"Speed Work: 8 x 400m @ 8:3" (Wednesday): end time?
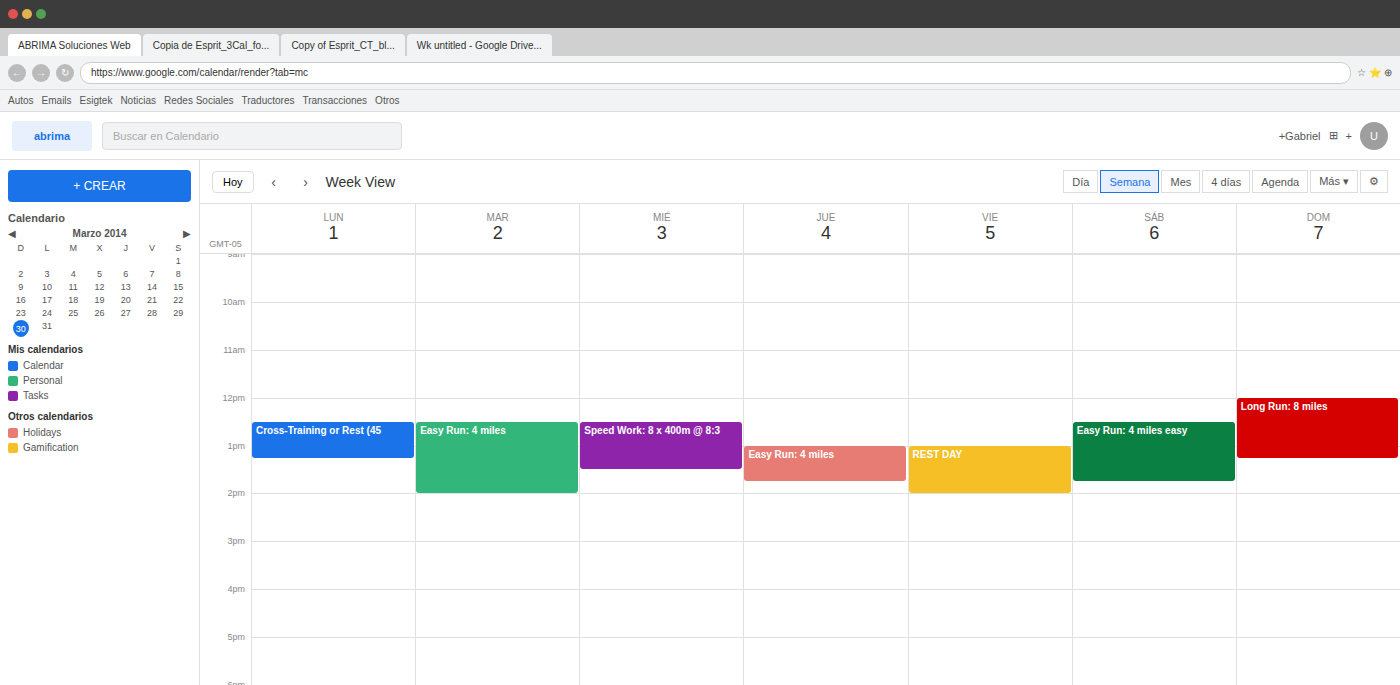
1:30 PM